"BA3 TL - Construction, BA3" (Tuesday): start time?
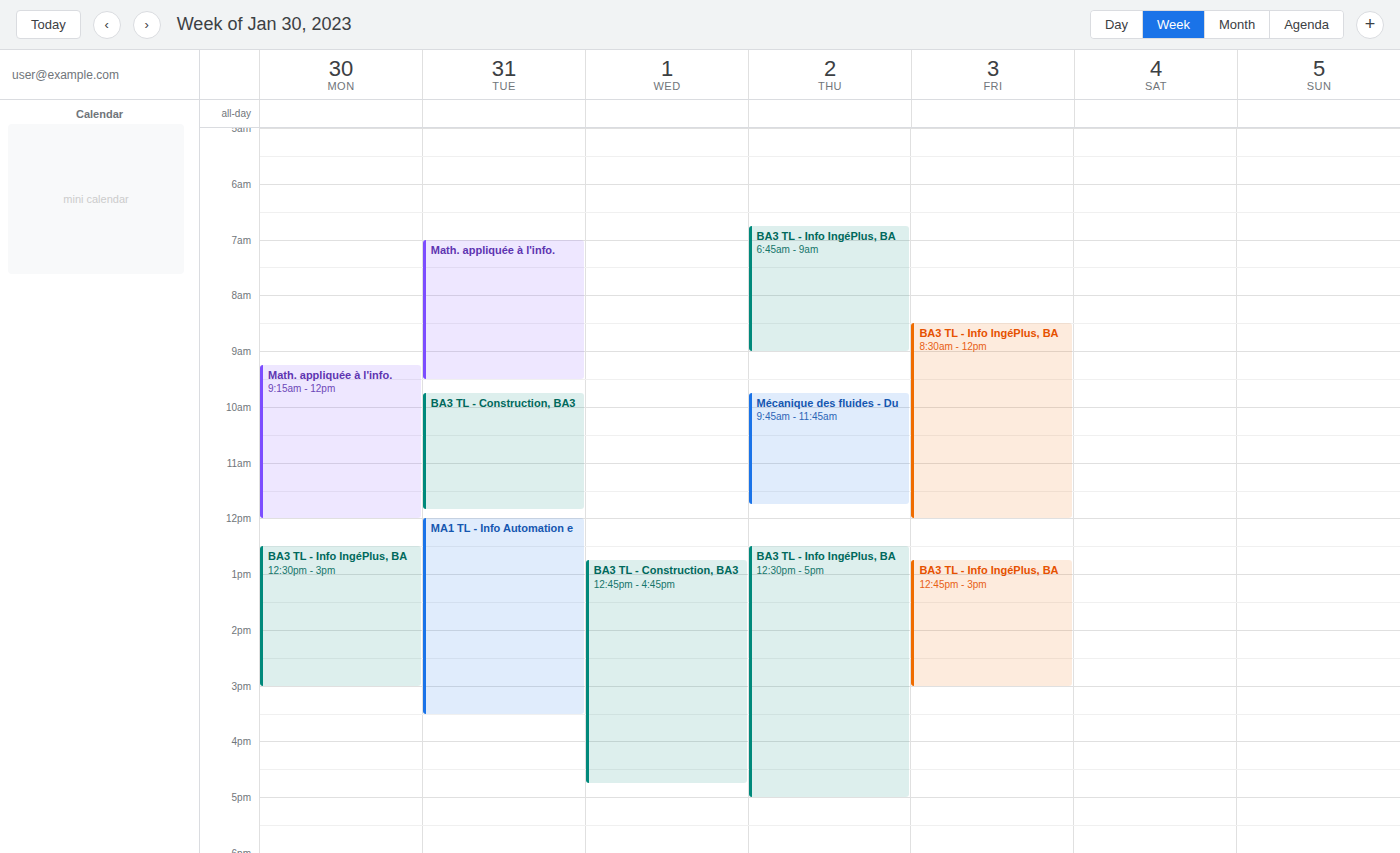
9:45 AM